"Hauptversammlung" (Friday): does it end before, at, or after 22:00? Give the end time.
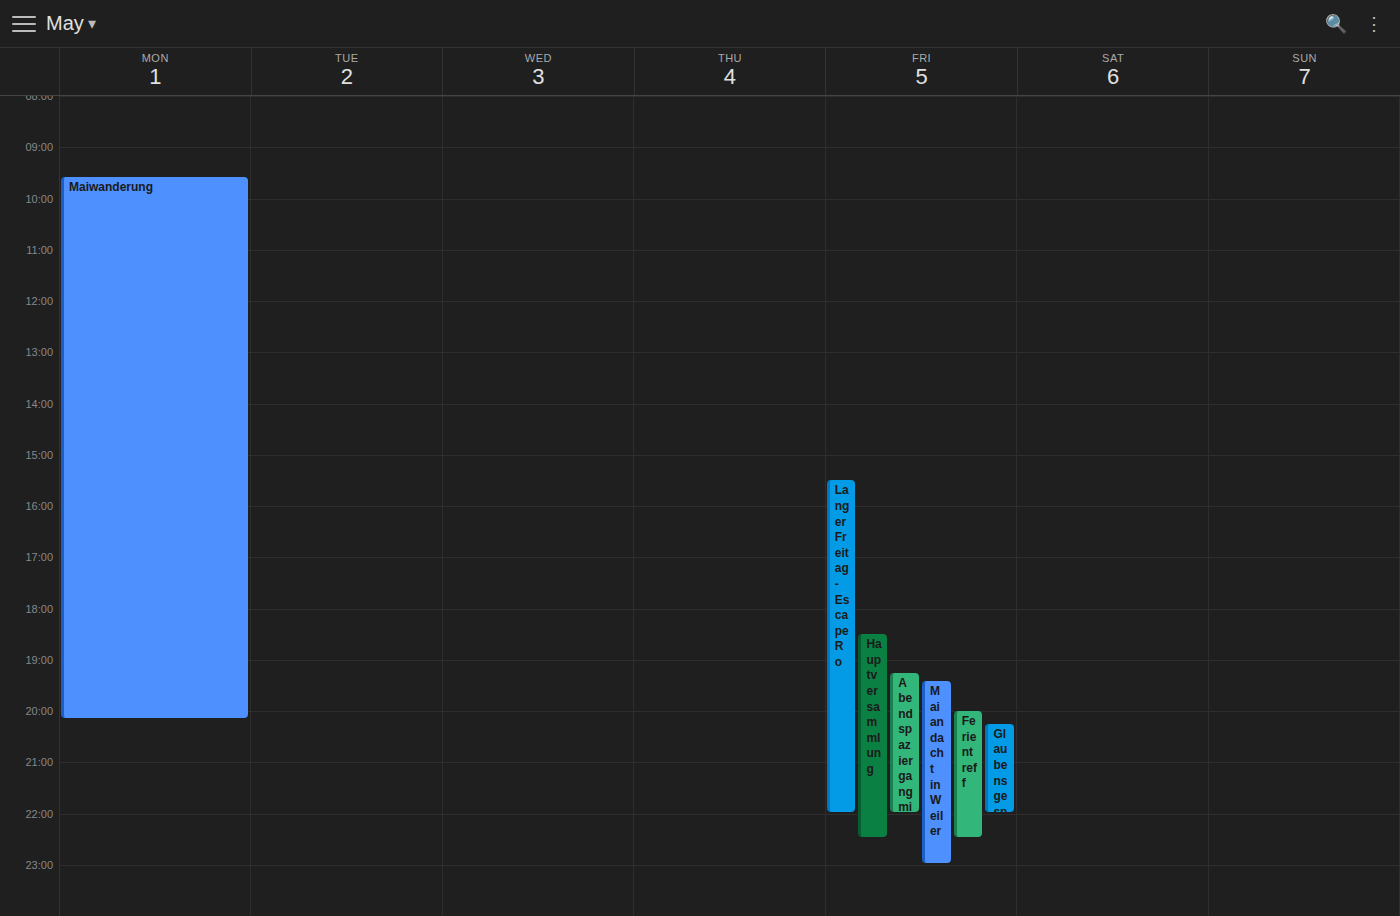
22:30 -- after 22:00, 30 minutes below the 22:00 line.